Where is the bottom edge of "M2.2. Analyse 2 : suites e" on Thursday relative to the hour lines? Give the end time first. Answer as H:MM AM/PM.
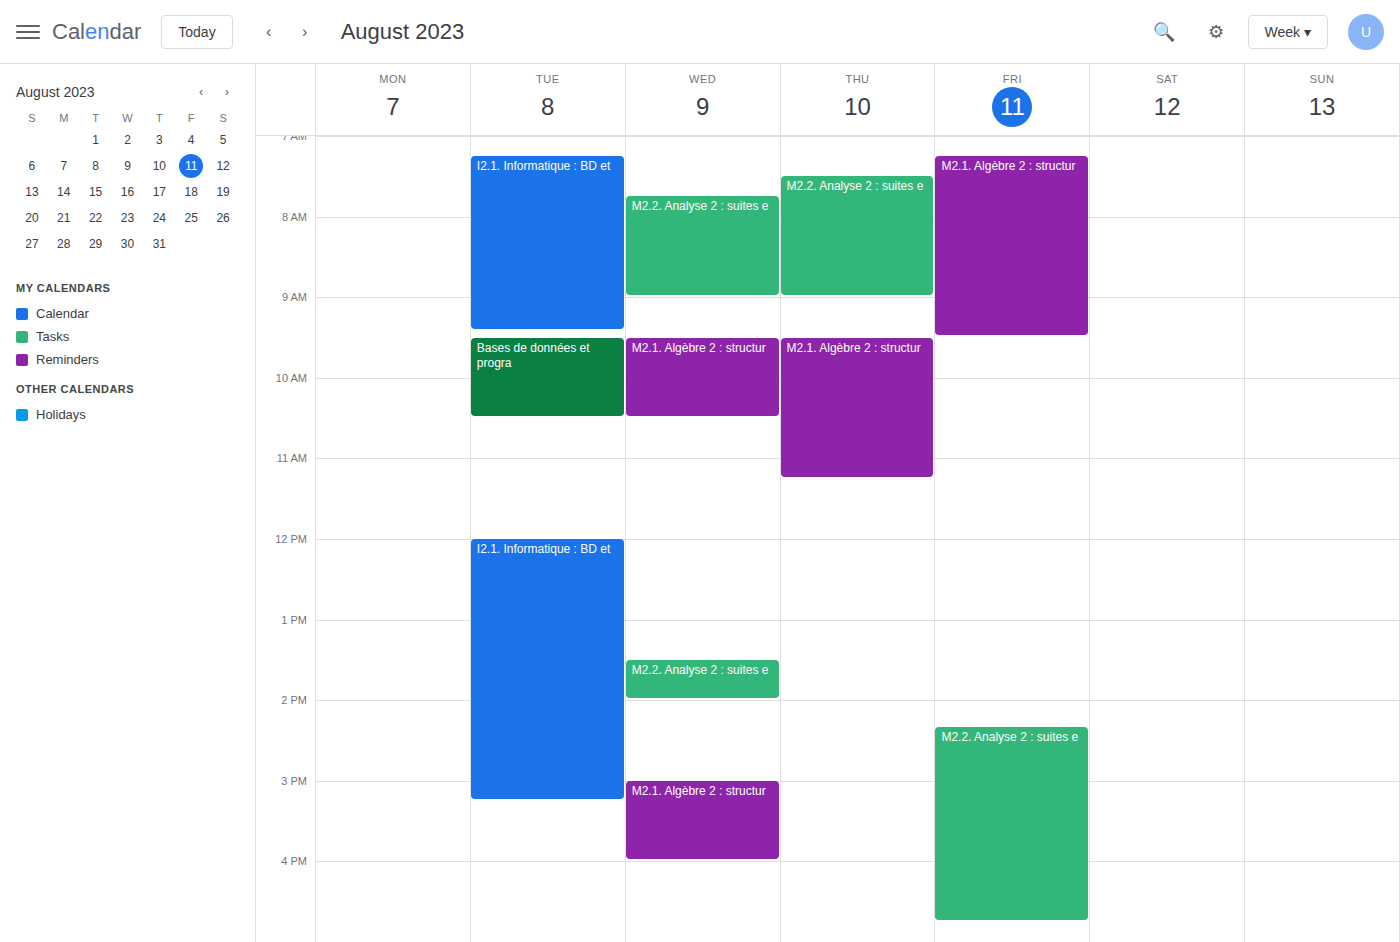
9:00 AM -- exactly on the 9 AM line.